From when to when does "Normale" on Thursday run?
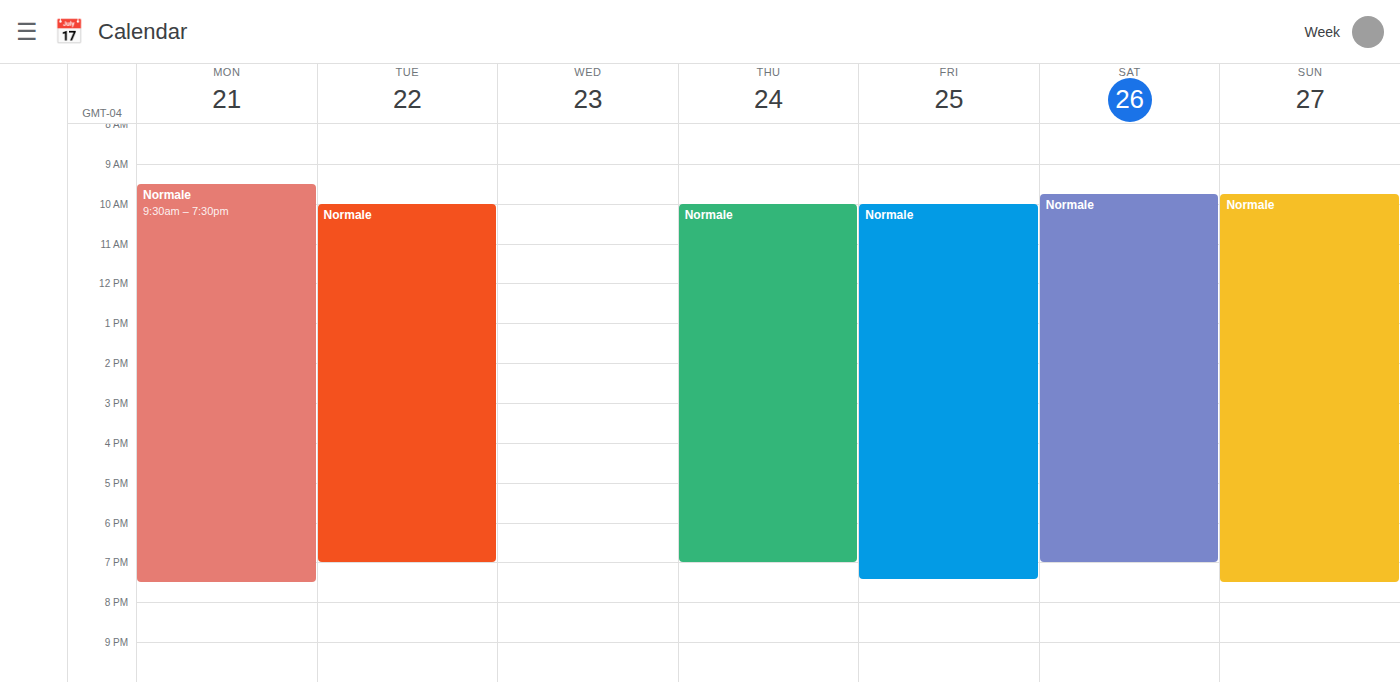
10:00 AM to 7:00 PM